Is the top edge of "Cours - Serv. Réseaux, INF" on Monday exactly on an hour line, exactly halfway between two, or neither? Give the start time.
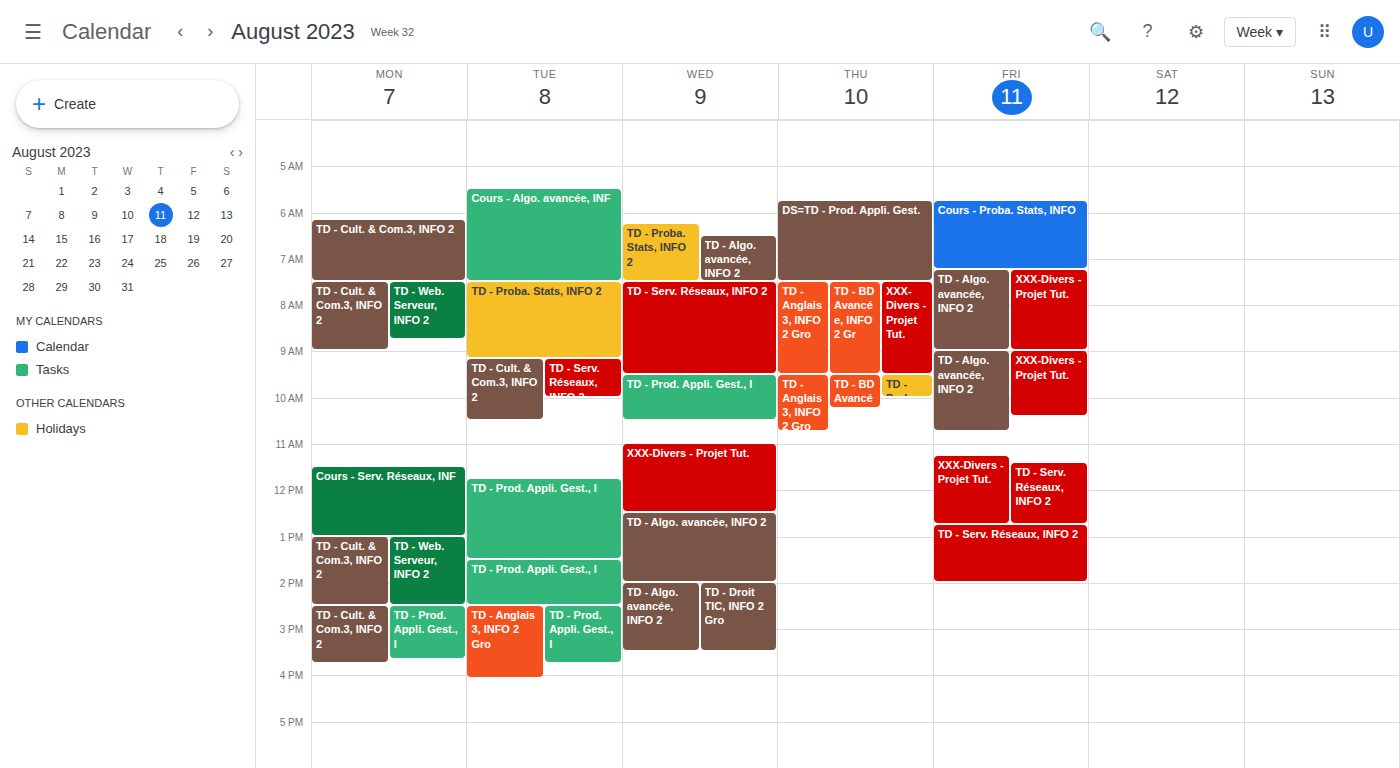
11:30 AM -- halfway between the 11 AM and 12 PM lines.